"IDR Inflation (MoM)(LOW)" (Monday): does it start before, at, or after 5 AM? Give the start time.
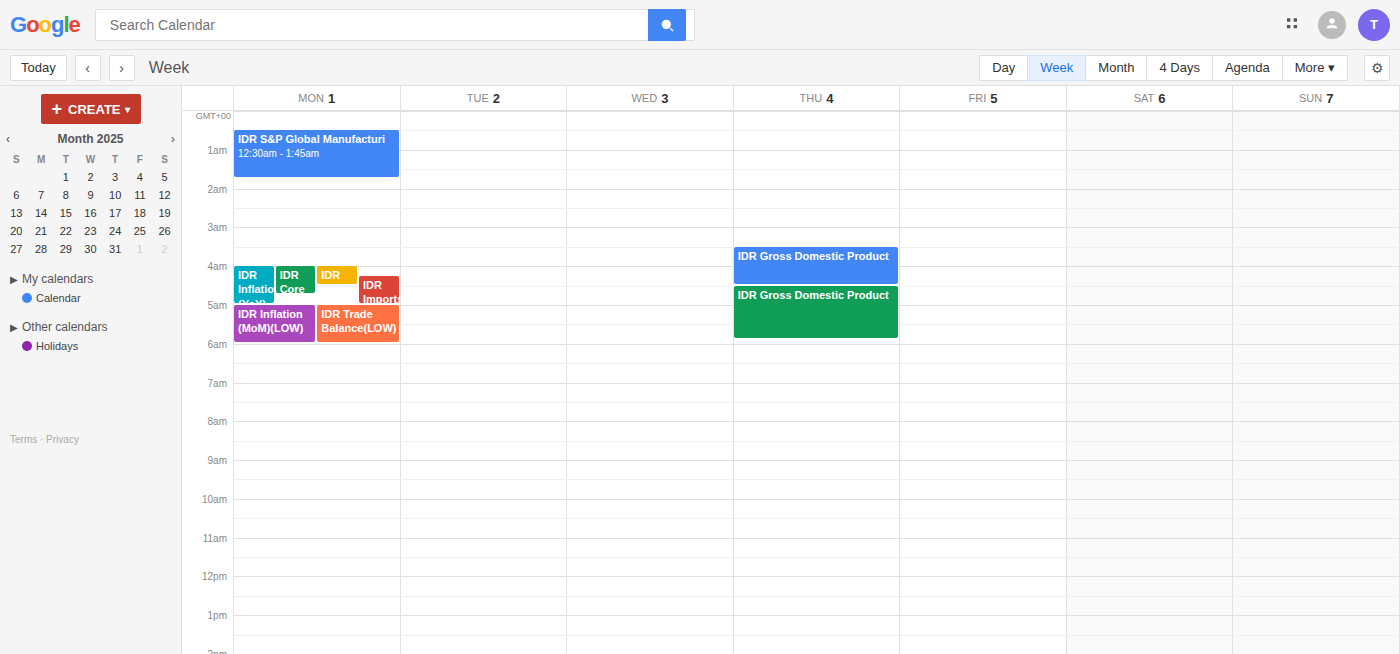
5:00 AM -- exactly at 5 AM, on the 5 AM line.